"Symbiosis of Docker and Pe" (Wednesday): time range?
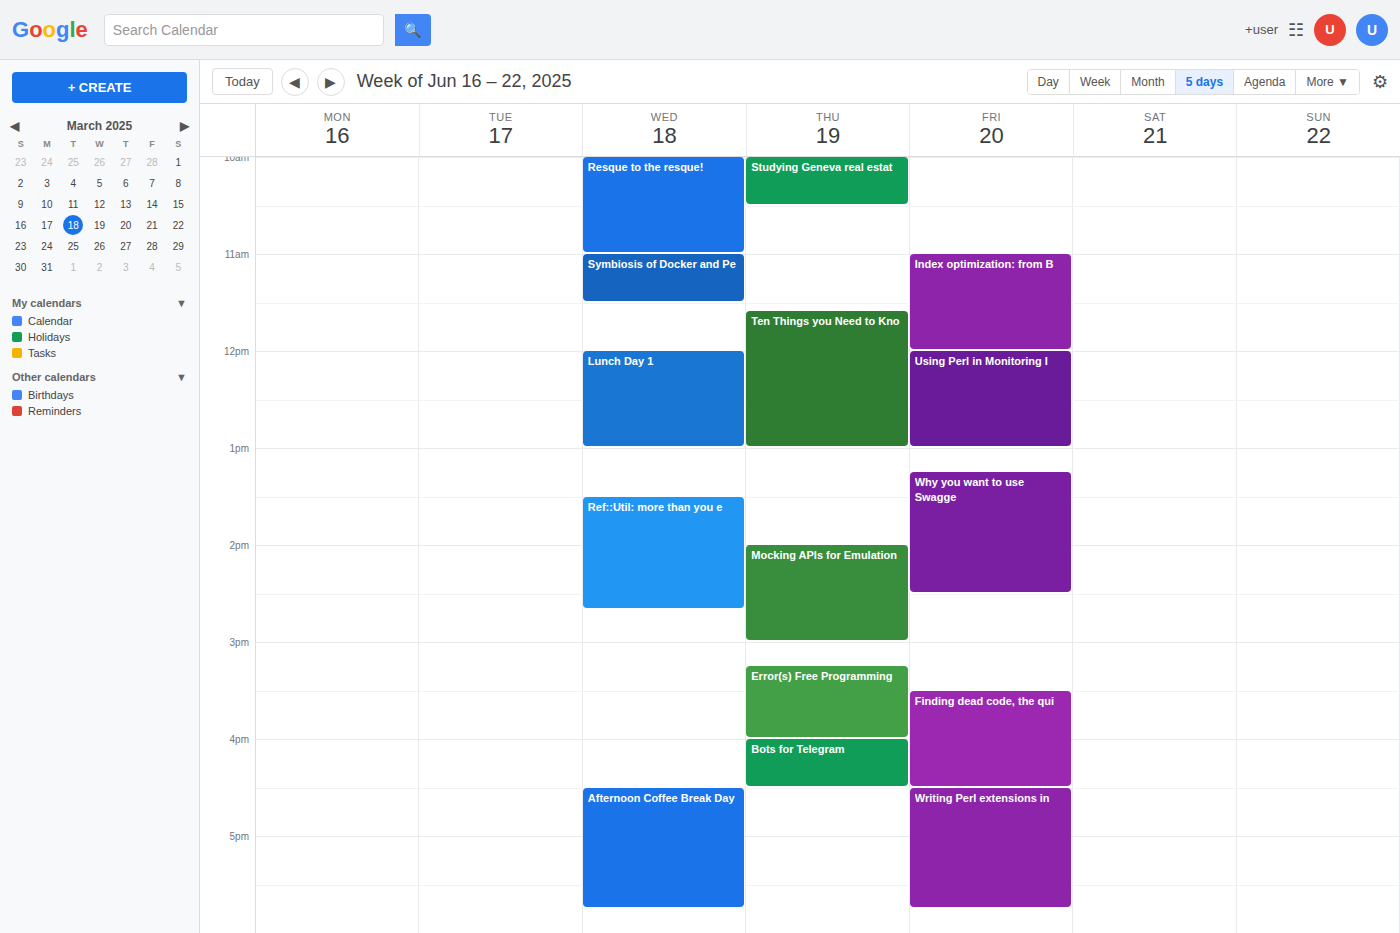
11:00 AM to 11:30 AM